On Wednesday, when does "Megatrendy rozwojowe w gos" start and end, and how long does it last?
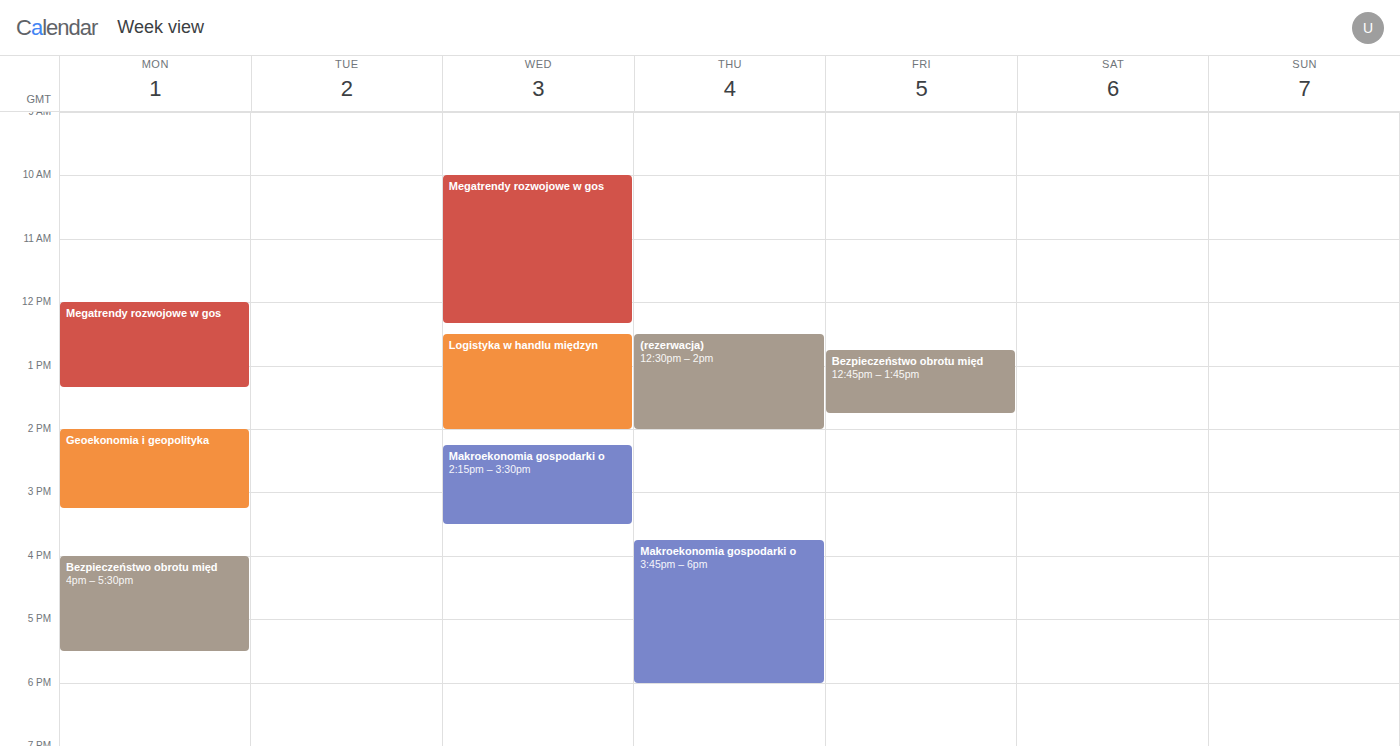
10:00 AM to 12:20 PM, 2 hours 20 minutes